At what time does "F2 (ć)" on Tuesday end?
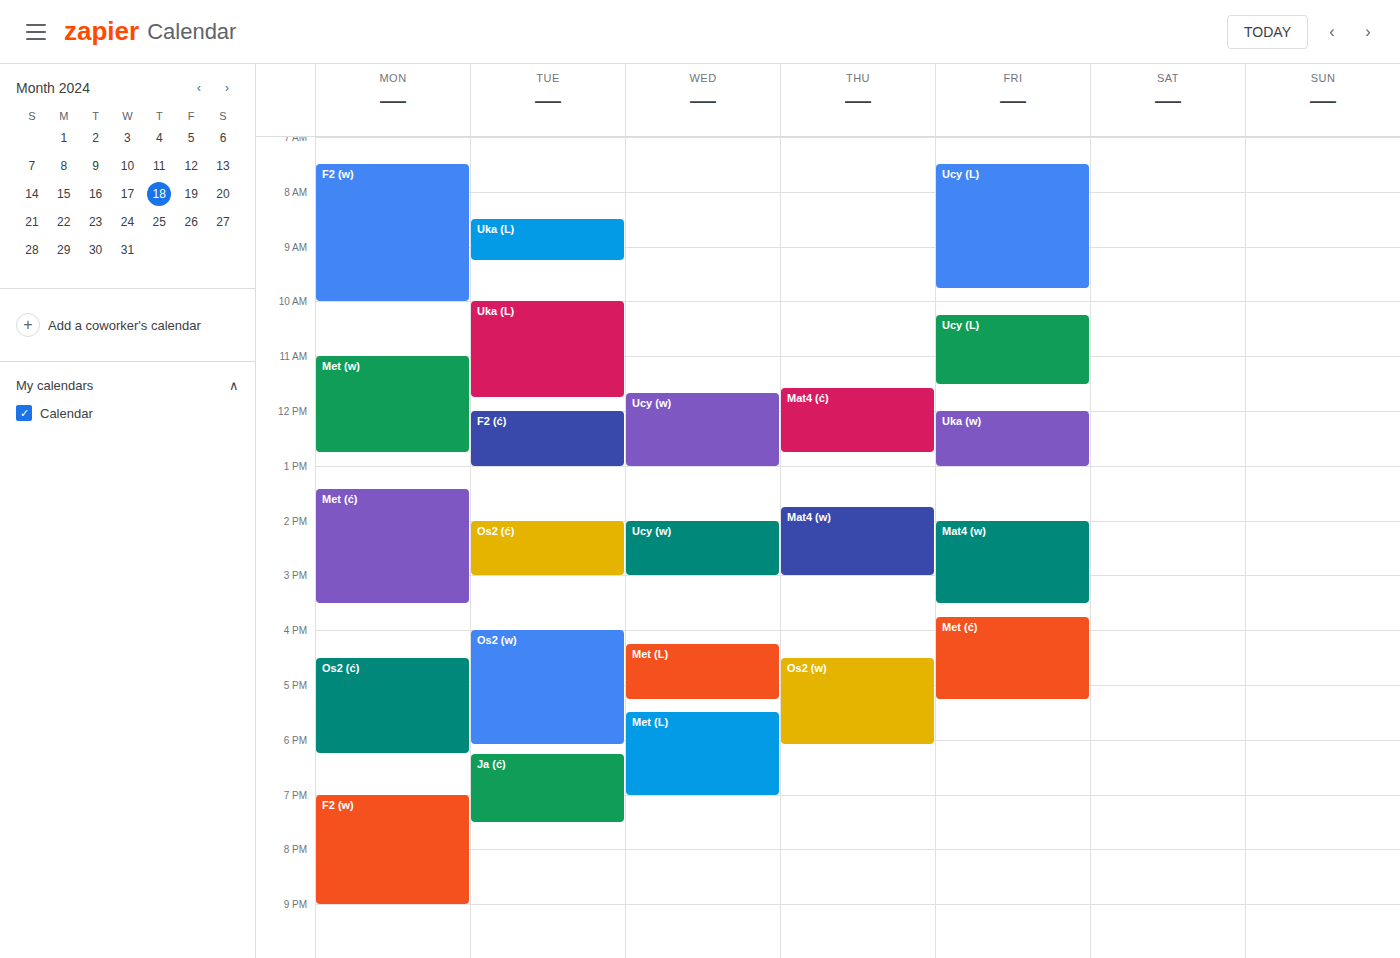
1:00 PM